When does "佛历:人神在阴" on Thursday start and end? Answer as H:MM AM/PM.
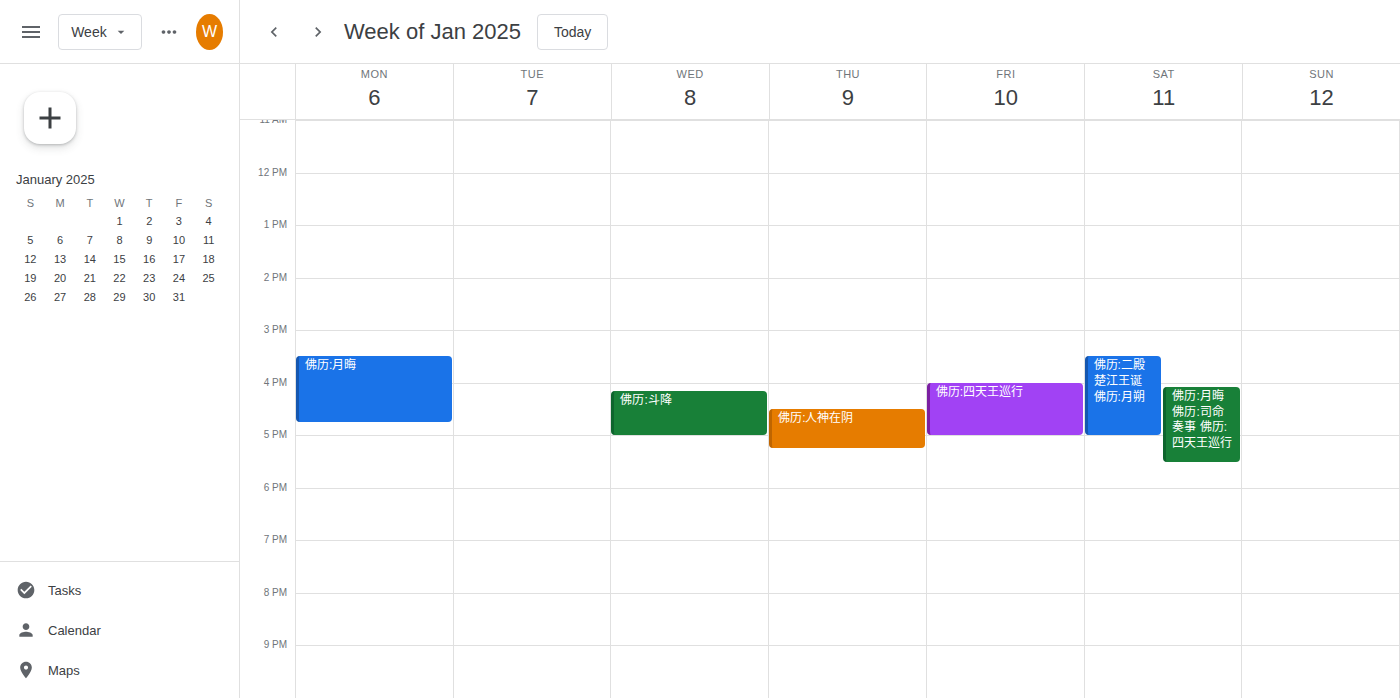
4:30 PM to 5:15 PM